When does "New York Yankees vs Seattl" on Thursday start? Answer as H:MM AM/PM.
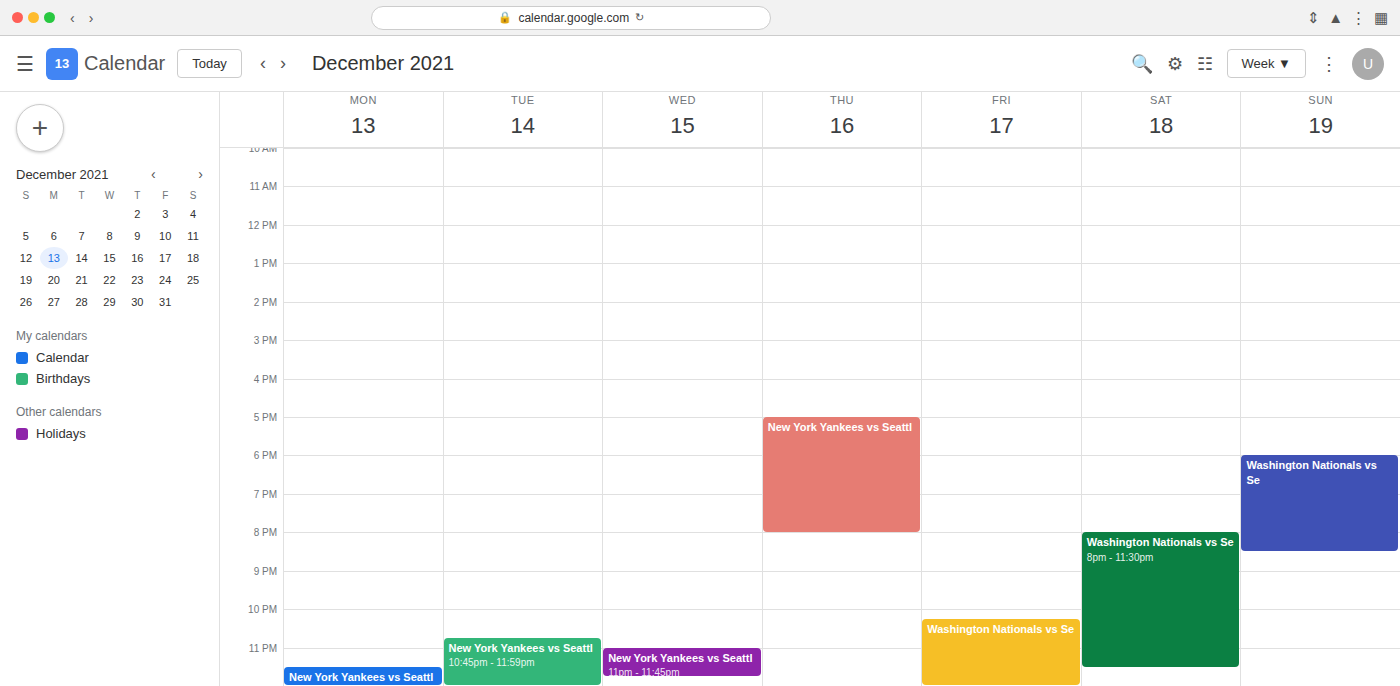
5:00 PM